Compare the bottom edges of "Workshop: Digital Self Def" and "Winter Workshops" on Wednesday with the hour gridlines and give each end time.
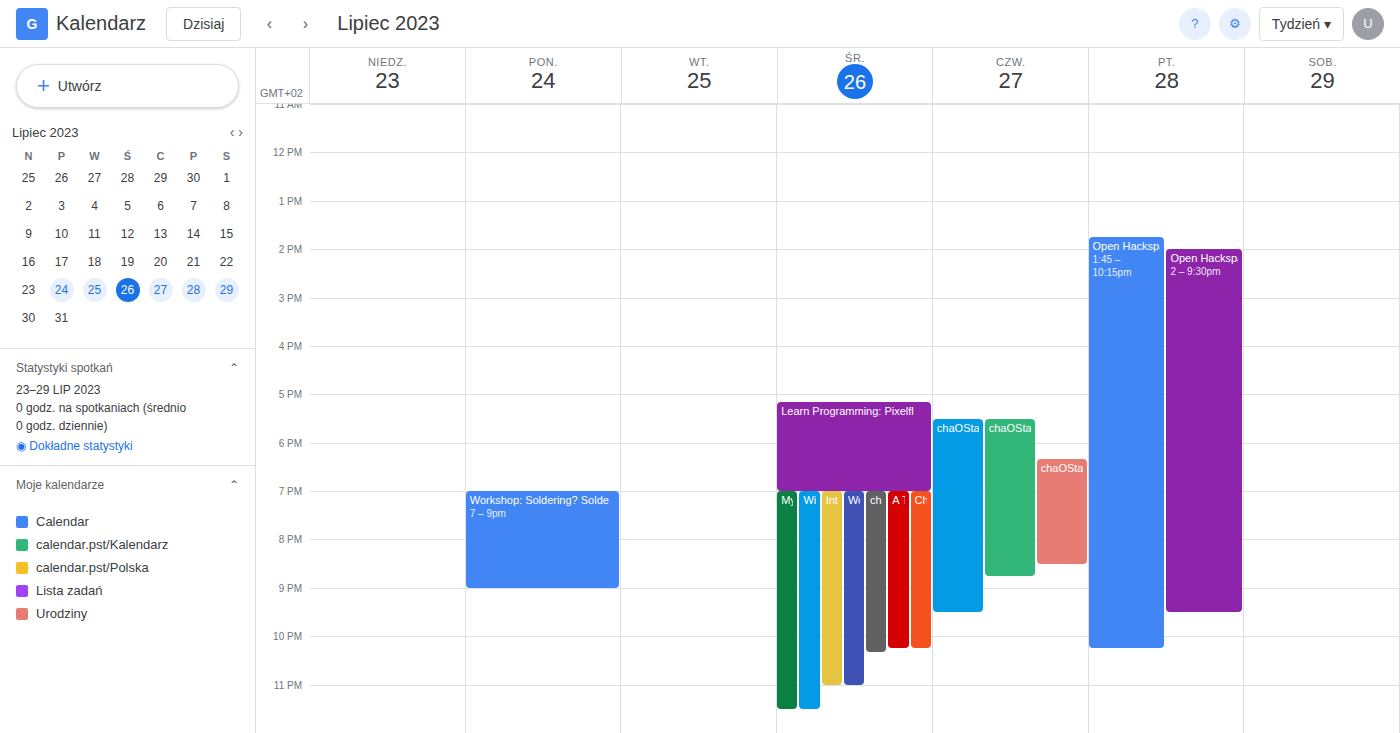
"Workshop: Digital Self Def": 11:00 PM, exactly on the 11 PM line. "Winter Workshops": 11:30 PM, halfway between the 11 PM and 12 AM lines.